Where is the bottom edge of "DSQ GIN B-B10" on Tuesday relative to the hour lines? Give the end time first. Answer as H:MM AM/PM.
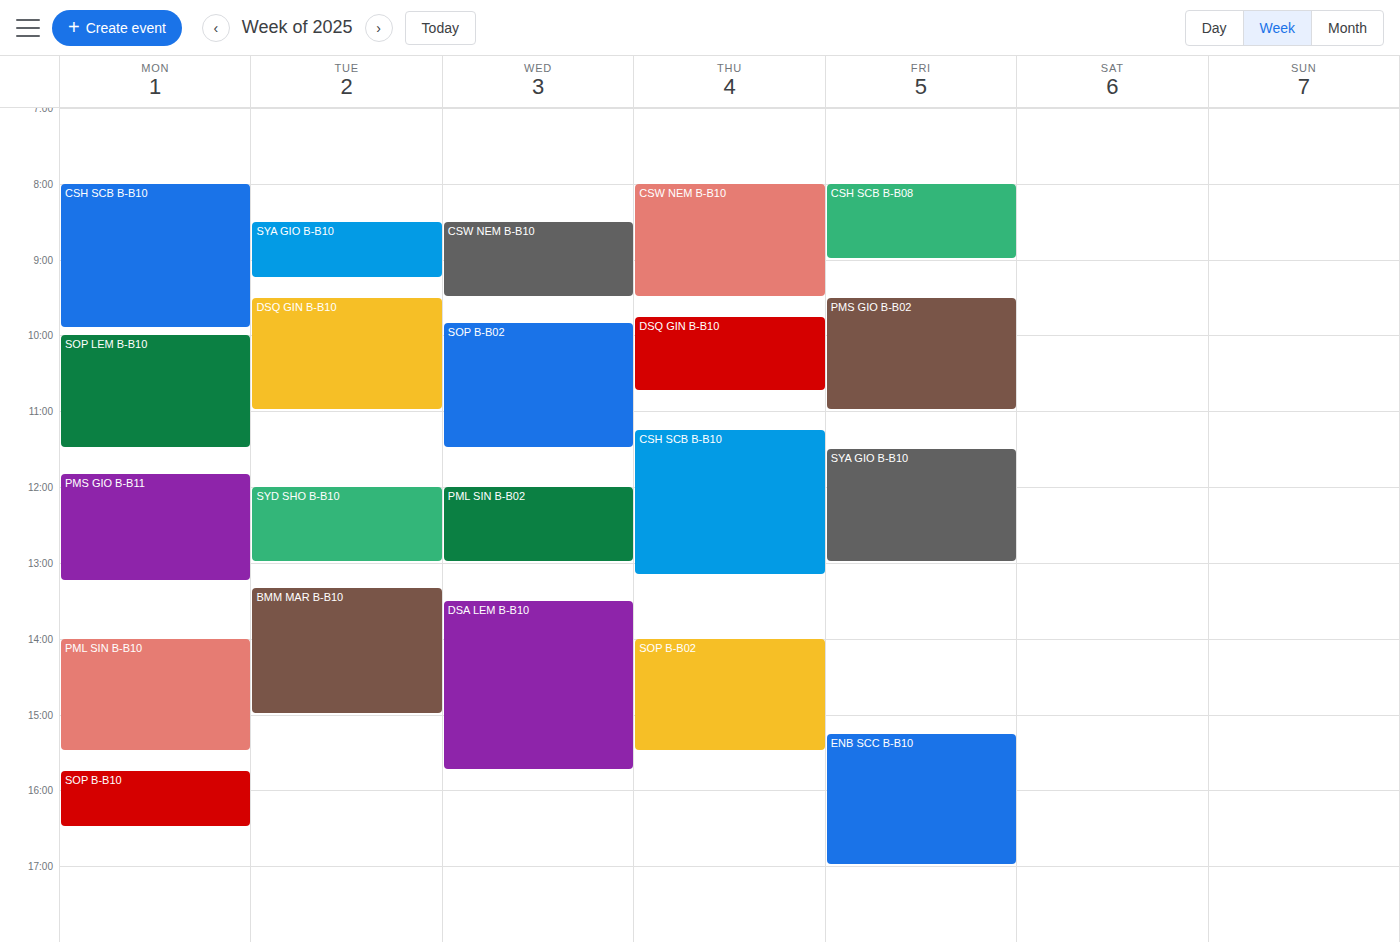
11:00 AM -- exactly on the 11 AM line.